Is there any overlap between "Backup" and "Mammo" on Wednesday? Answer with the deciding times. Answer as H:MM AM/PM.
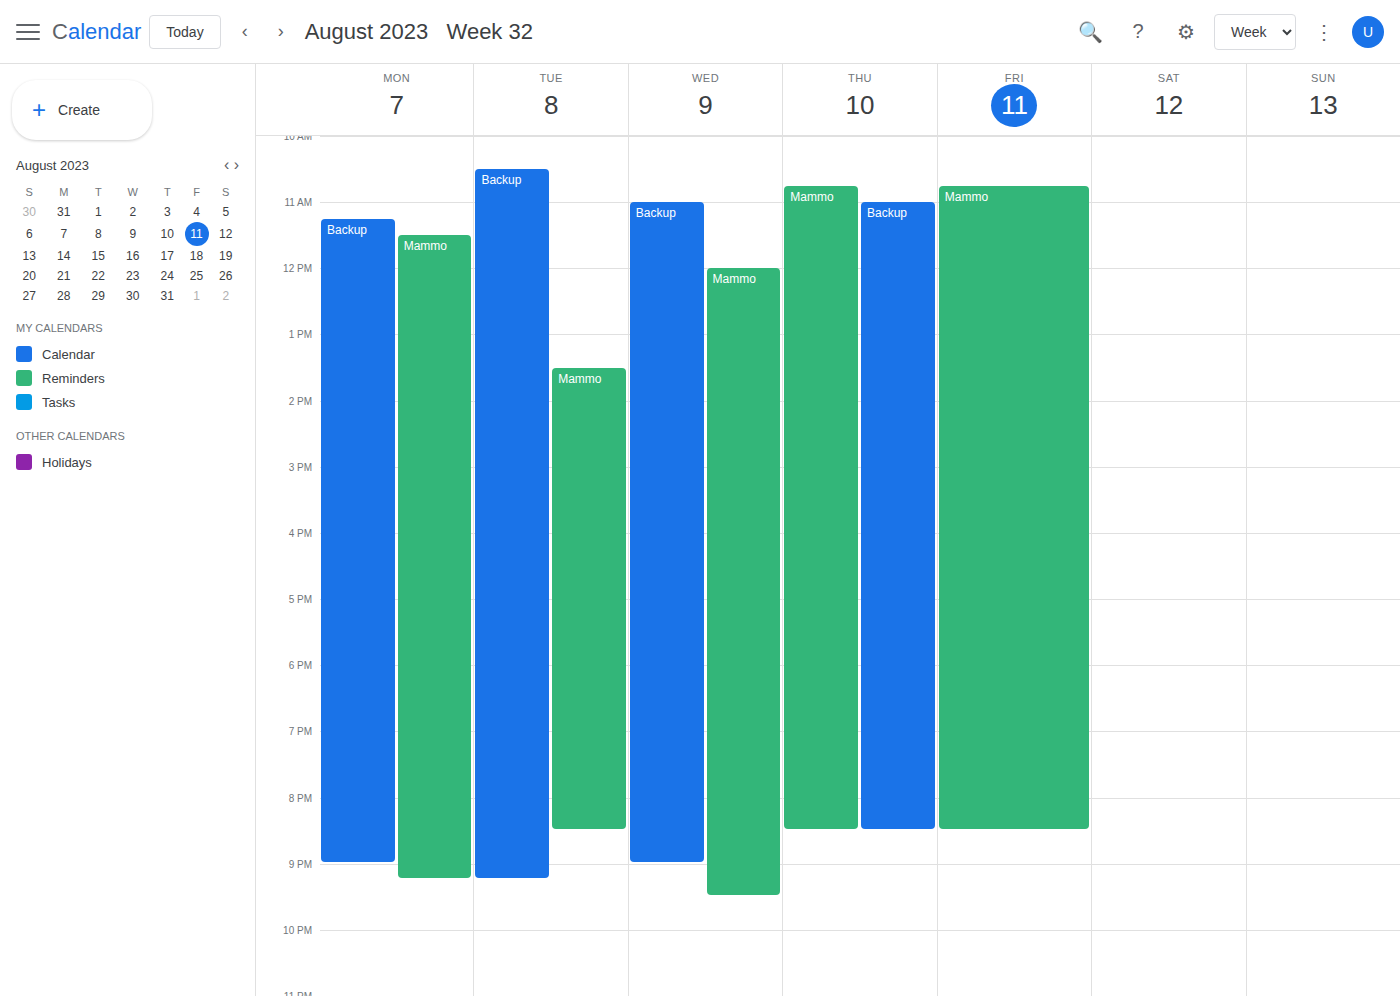
"Mammo" starts at 12:00 PM, before "Backup" ends at 9:00 PM -- they overlap.